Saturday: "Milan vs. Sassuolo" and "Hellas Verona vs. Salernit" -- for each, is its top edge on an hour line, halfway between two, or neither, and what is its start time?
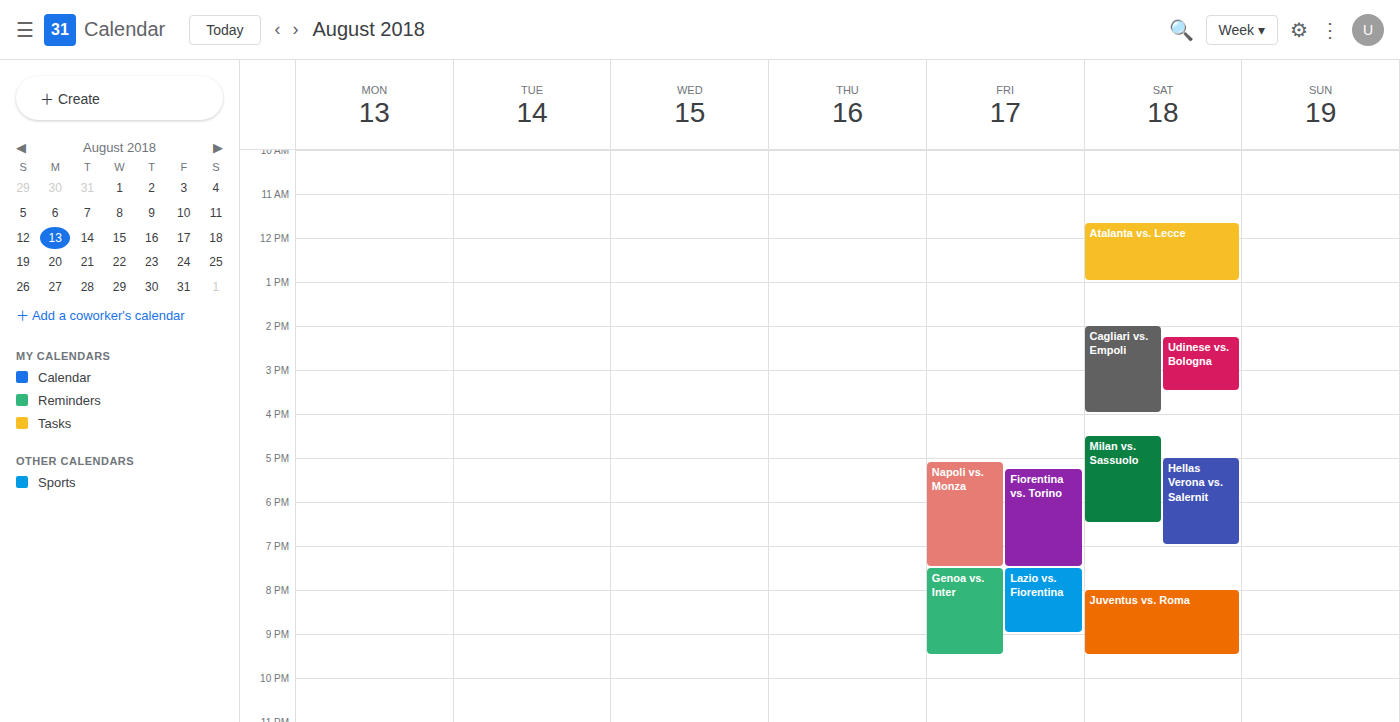
"Milan vs. Sassuolo": 4:30 PM, halfway between the 4 PM and 5 PM lines. "Hellas Verona vs. Salernit": 5:00 PM, exactly on the 5 PM line.